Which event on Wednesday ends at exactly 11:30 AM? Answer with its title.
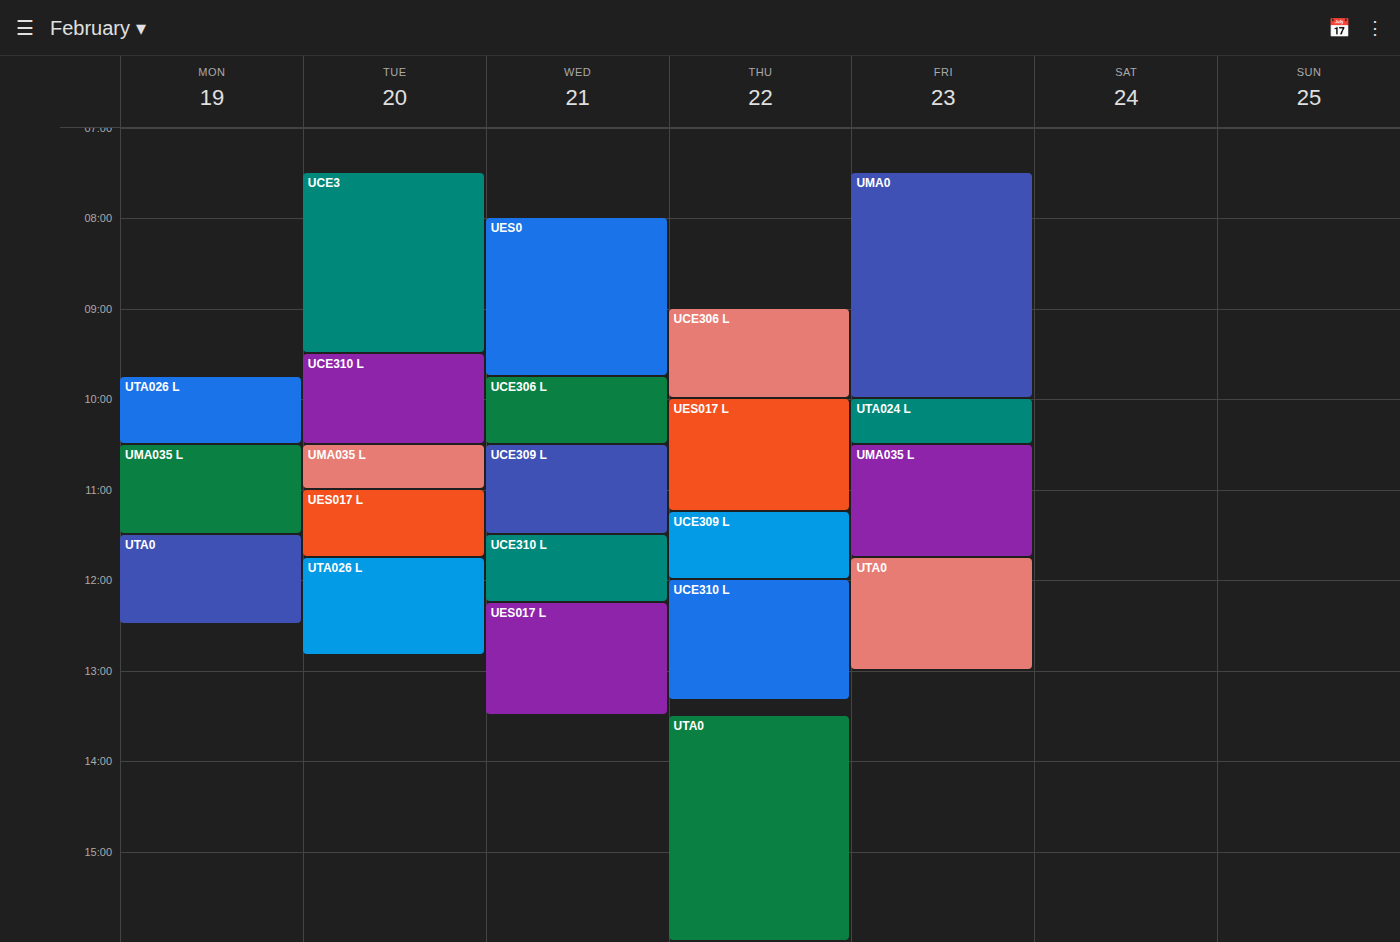
"UCE309 L"